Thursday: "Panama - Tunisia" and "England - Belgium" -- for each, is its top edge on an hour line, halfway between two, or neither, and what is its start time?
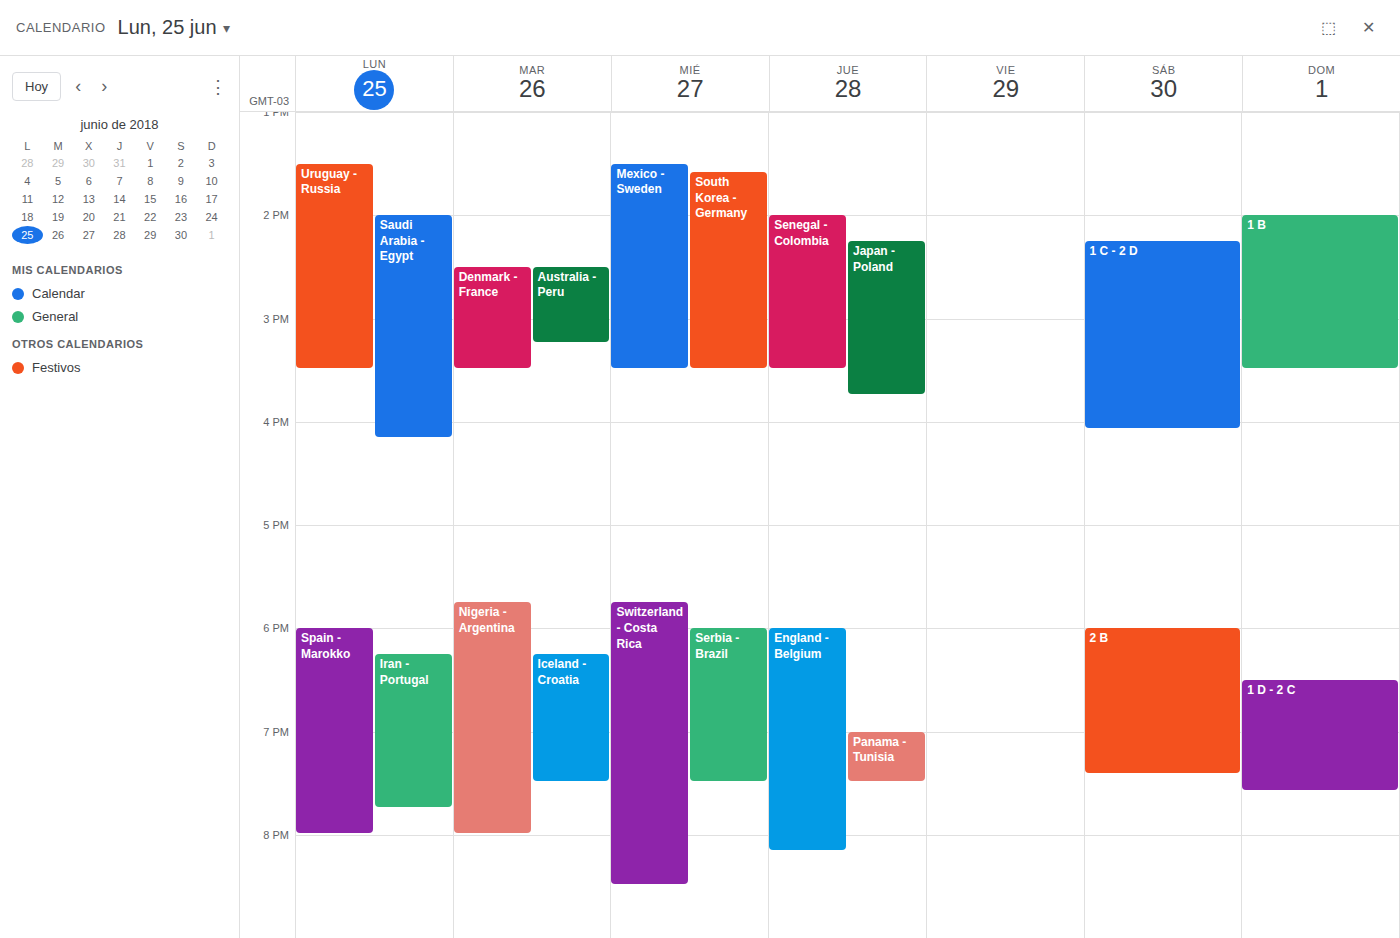
"Panama - Tunisia": 7:00 PM, exactly on the 7 PM line. "England - Belgium": 6:00 PM, exactly on the 6 PM line.